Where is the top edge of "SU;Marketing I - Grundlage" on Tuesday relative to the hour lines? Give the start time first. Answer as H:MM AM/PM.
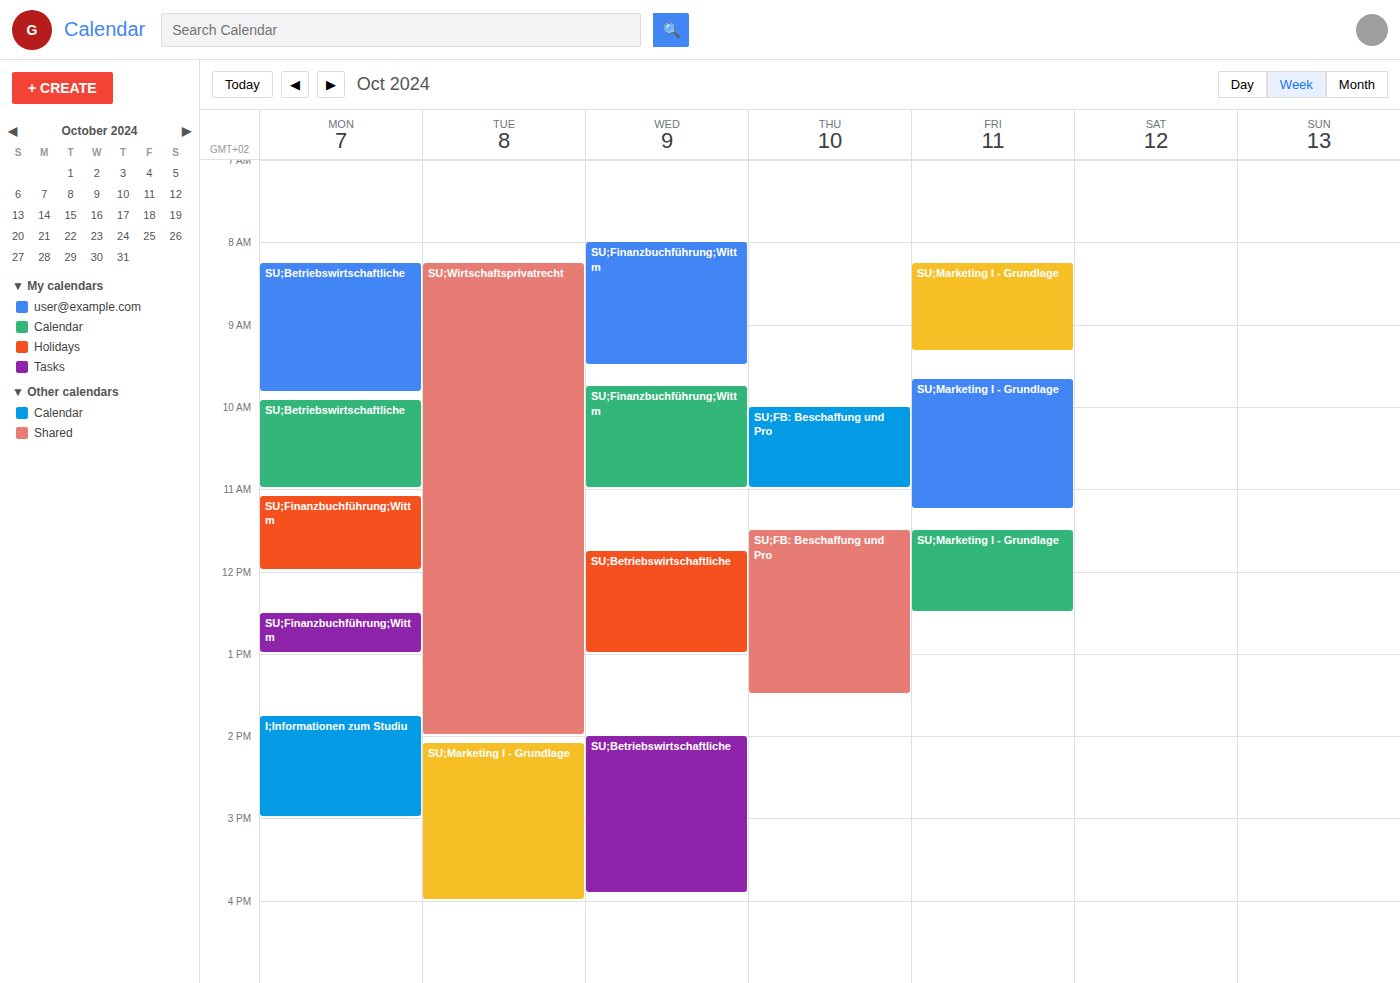
2:05 PM -- neither: 5 minutes below the 2 PM line and 55 minutes above the 3 PM line.